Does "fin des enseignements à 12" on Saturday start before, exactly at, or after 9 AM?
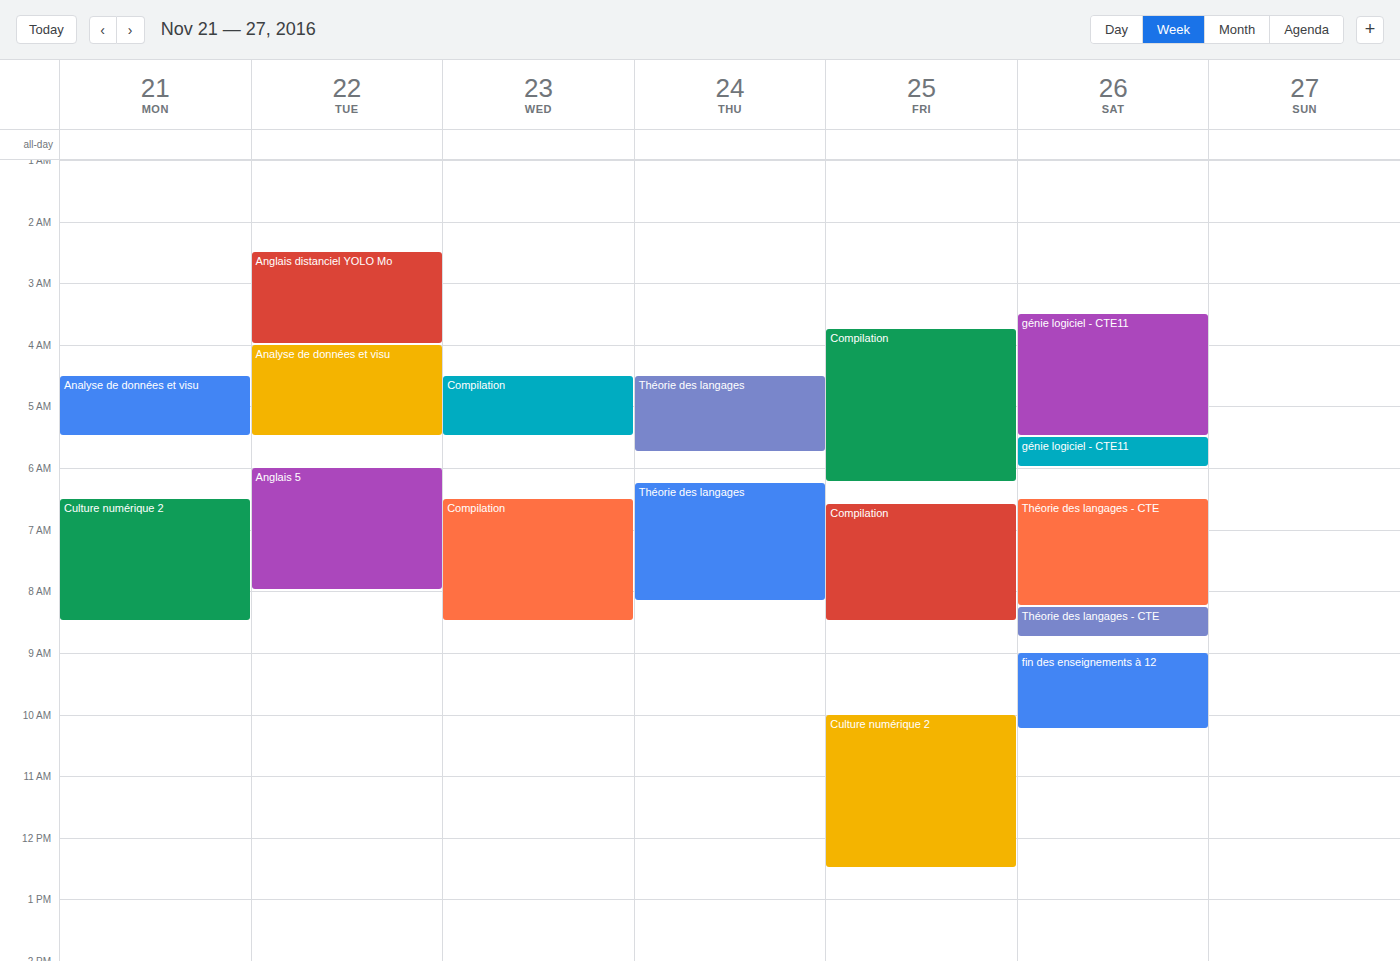
9:00 AM -- exactly at 9 AM, on the 9 AM line.